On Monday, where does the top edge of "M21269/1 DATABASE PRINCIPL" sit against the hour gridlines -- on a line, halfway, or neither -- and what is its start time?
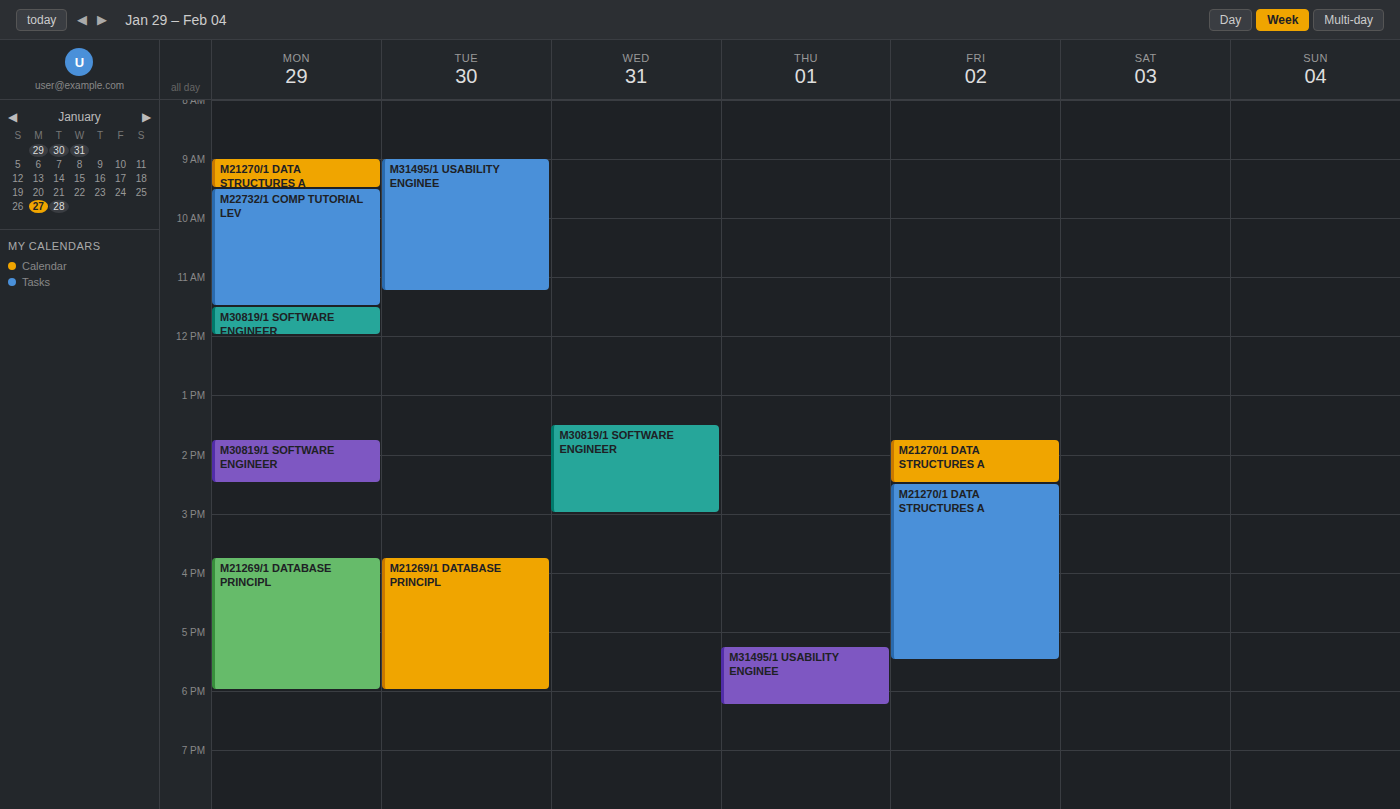
3:45 PM -- neither: three quarters of the way from the 3 PM line to the 4 PM line.